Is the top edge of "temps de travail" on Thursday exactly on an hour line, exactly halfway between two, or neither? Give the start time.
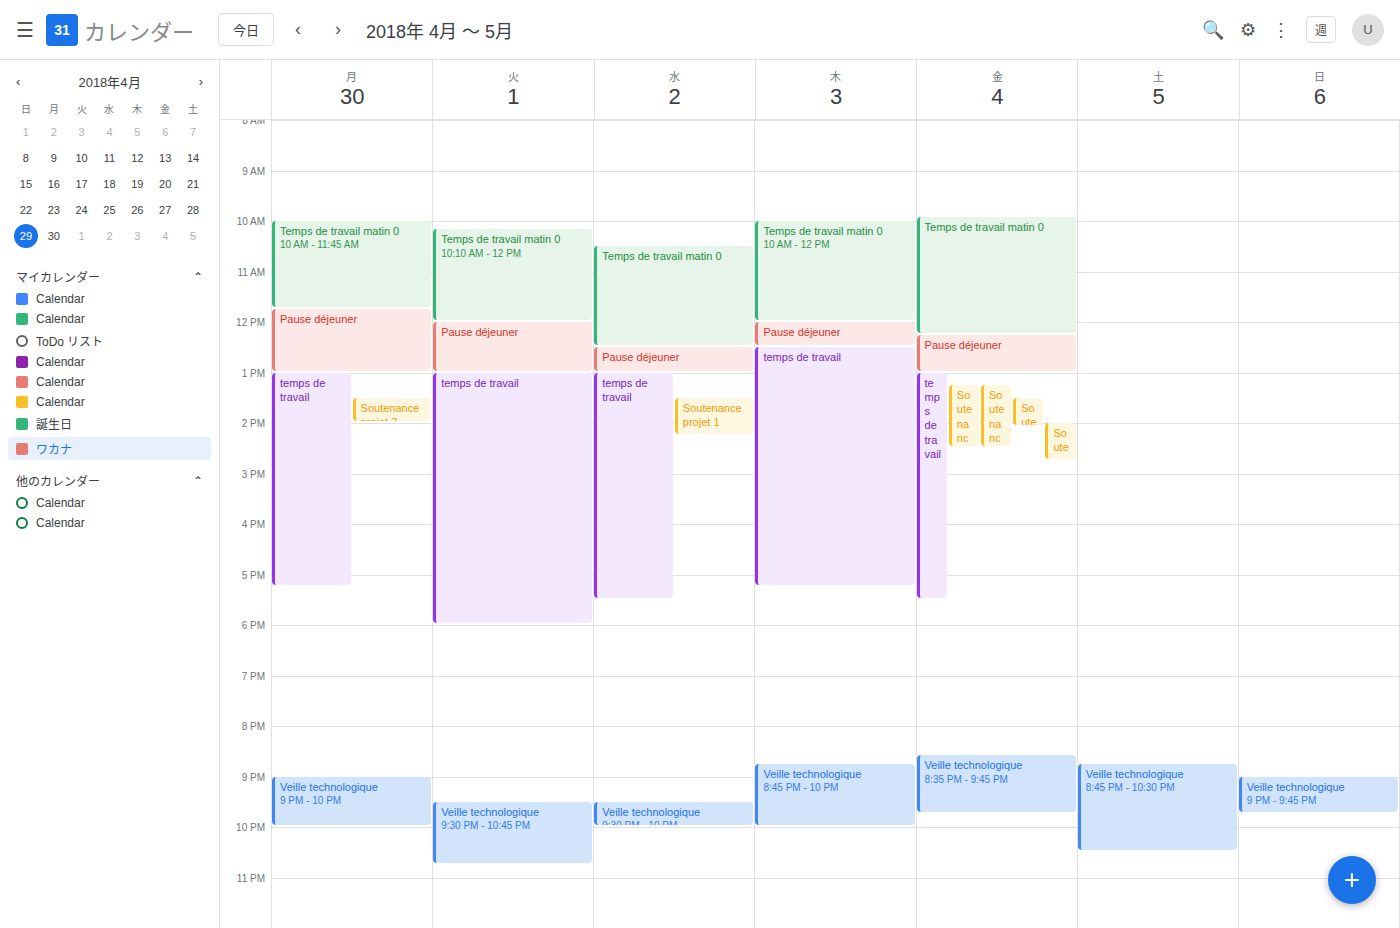
12:30 PM -- halfway between the 12 PM and 1 PM lines.